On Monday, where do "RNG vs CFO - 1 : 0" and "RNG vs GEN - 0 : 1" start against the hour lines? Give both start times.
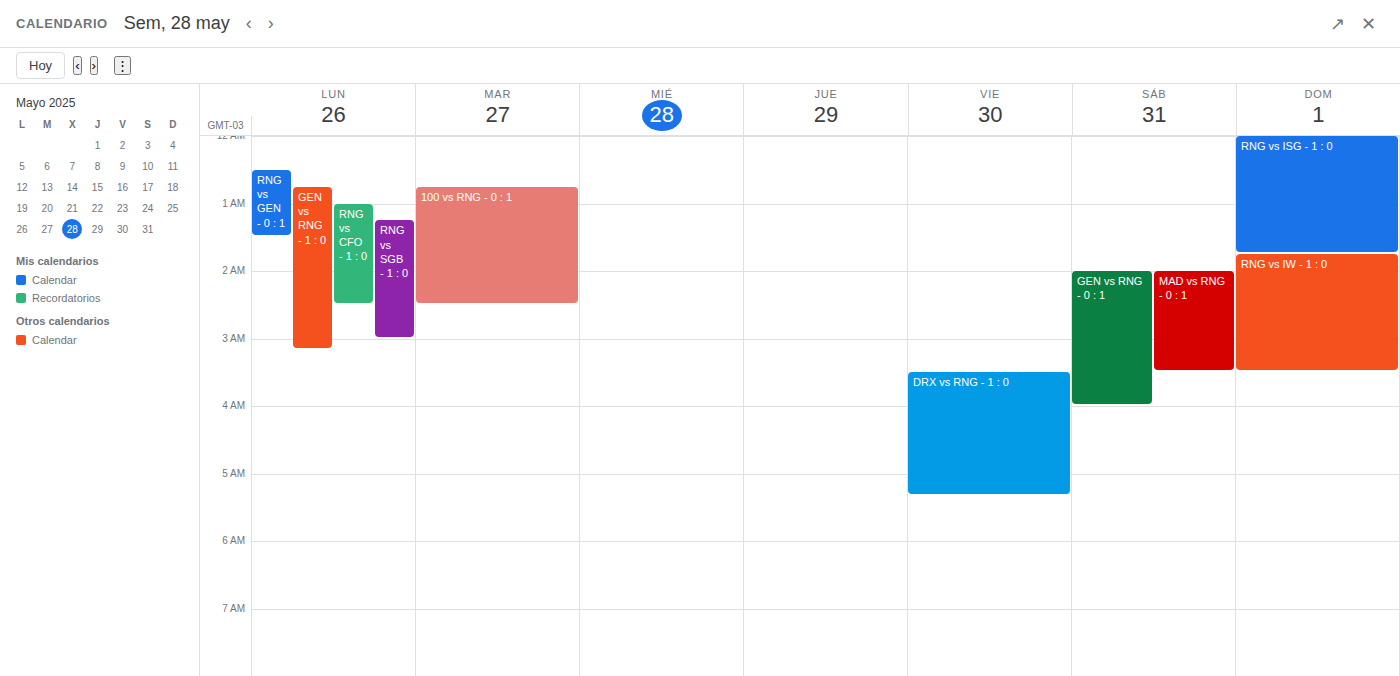
"RNG vs CFO - 1 : 0": 01:00, exactly on the 01:00 line. "RNG vs GEN - 0 : 1": 00:30, halfway between the 00:00 and 01:00 lines.